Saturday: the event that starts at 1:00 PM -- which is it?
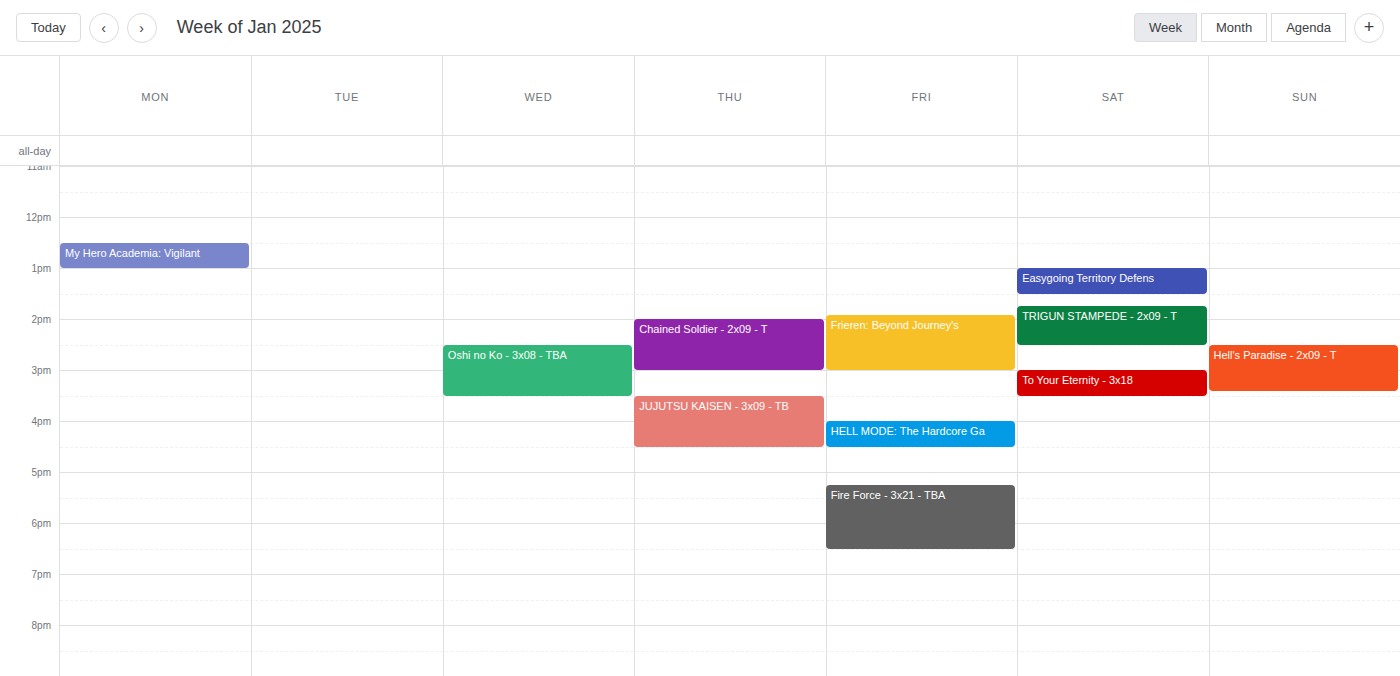
"Easygoing Territory Defens"